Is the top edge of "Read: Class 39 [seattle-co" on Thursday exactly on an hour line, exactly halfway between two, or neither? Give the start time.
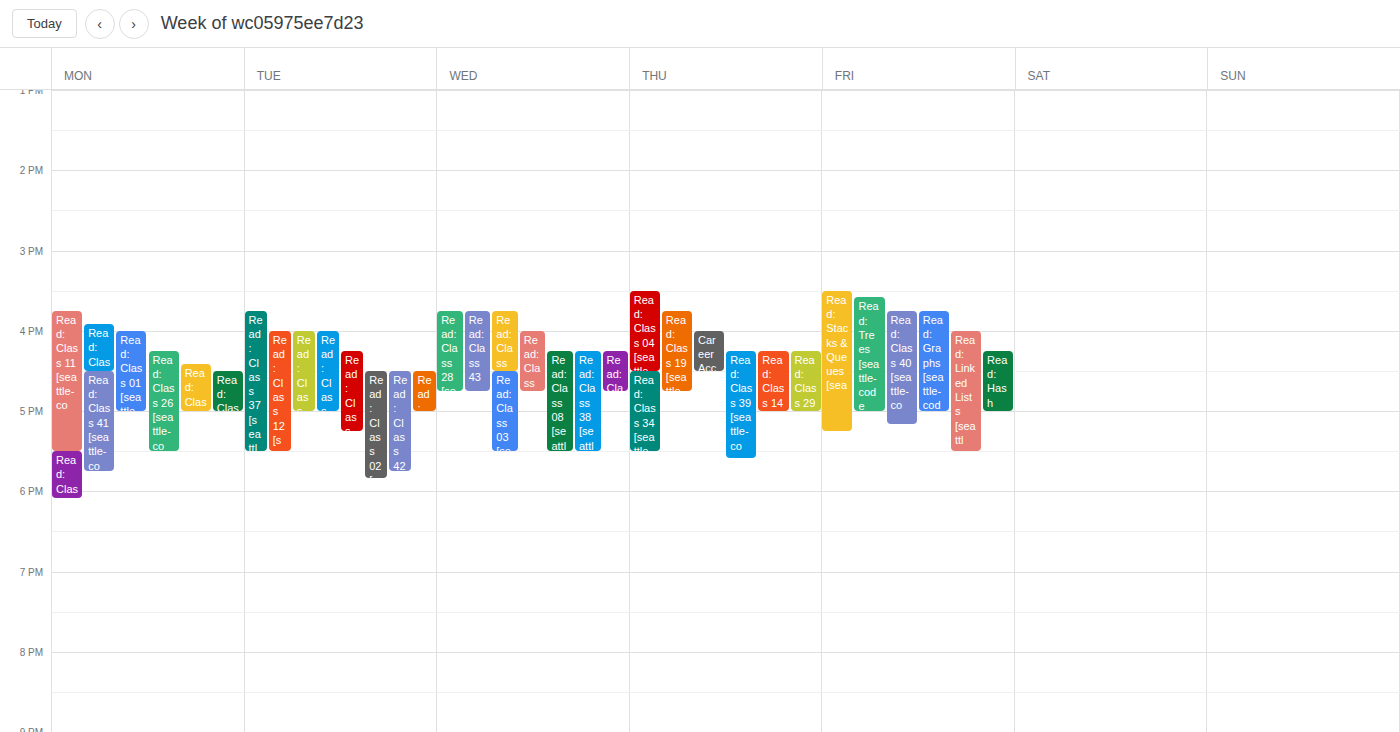
4:15 PM -- neither: a quarter of the way from the 4 PM line to the 5 PM line.